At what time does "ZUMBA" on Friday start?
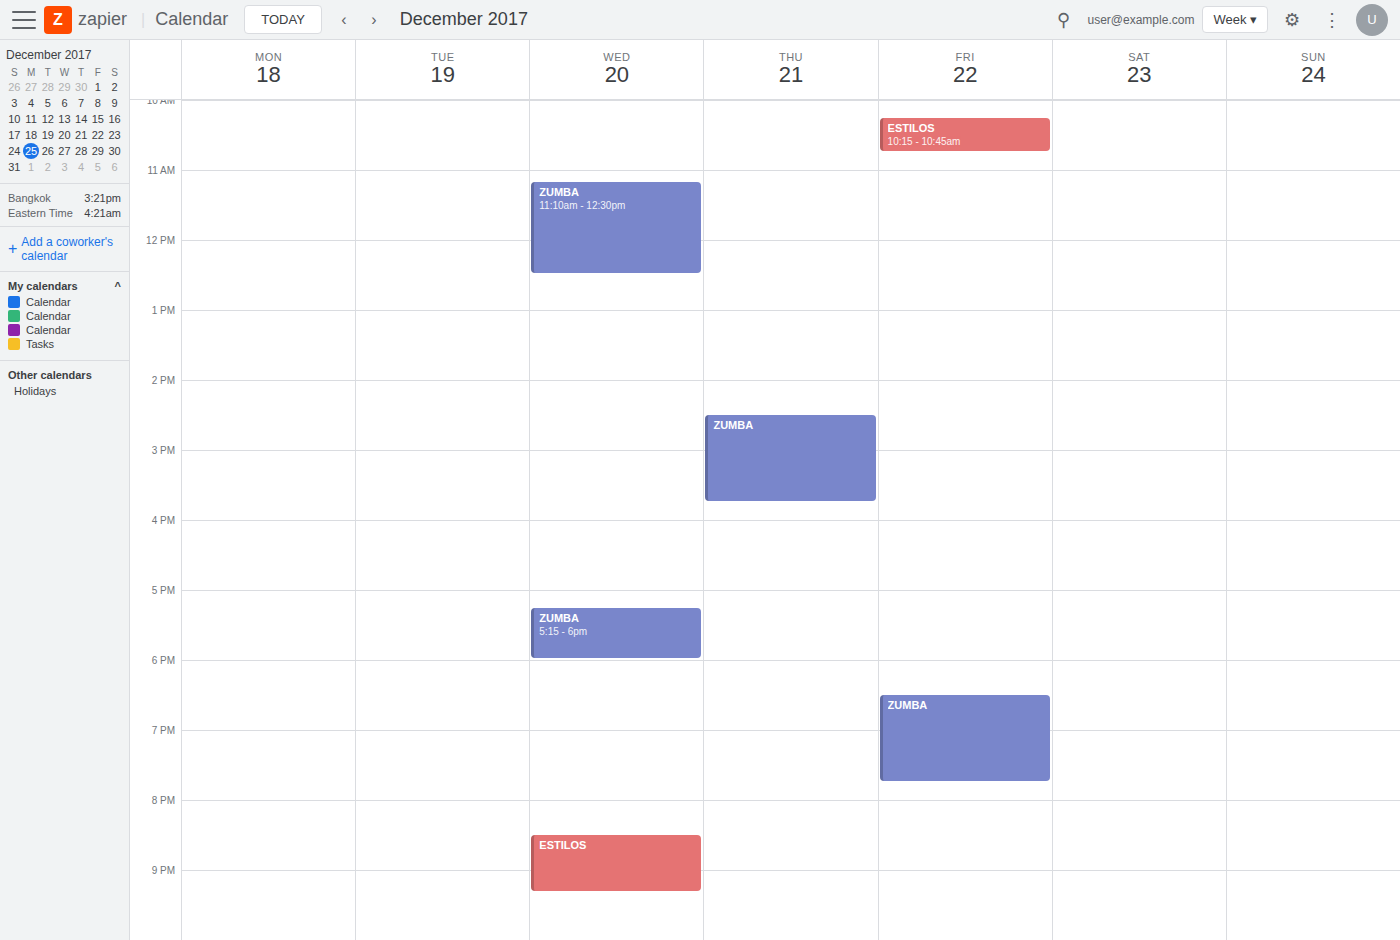
6:30 PM